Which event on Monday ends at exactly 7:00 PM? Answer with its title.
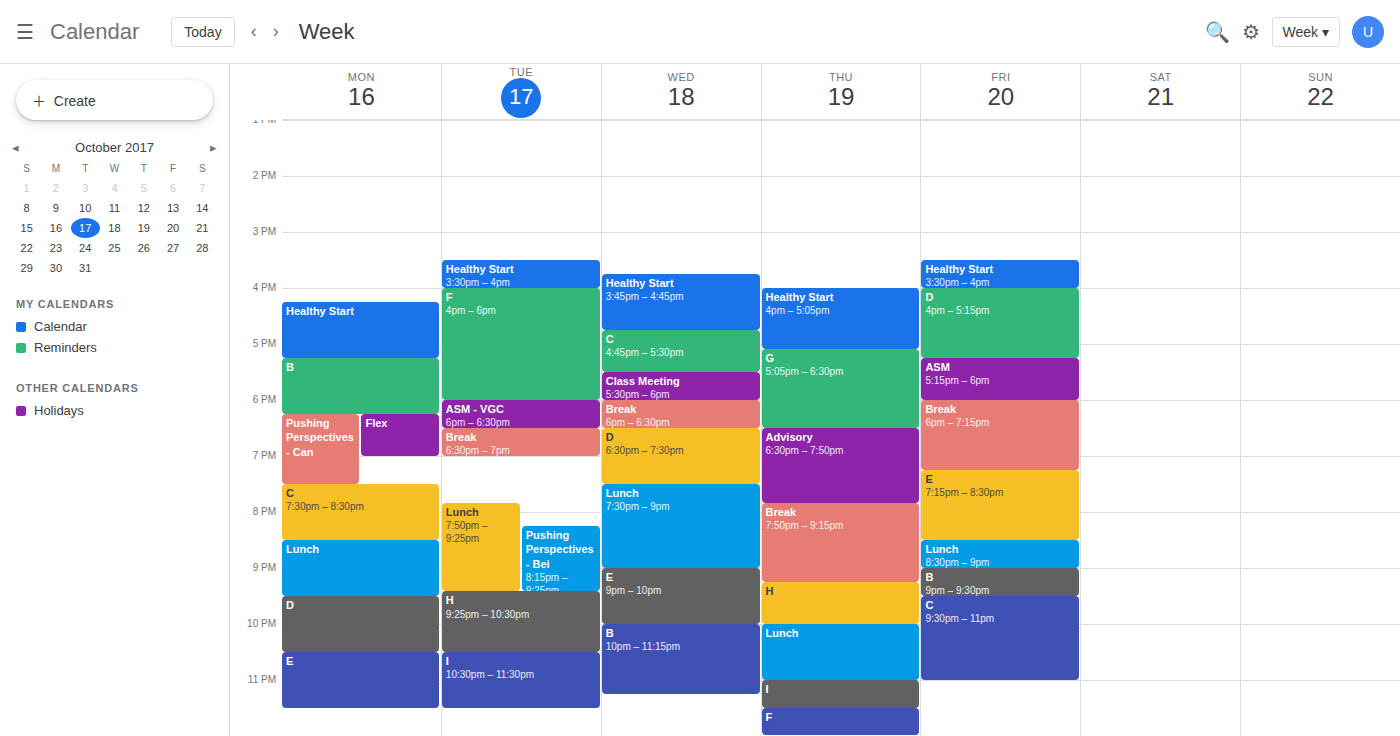
"Flex"